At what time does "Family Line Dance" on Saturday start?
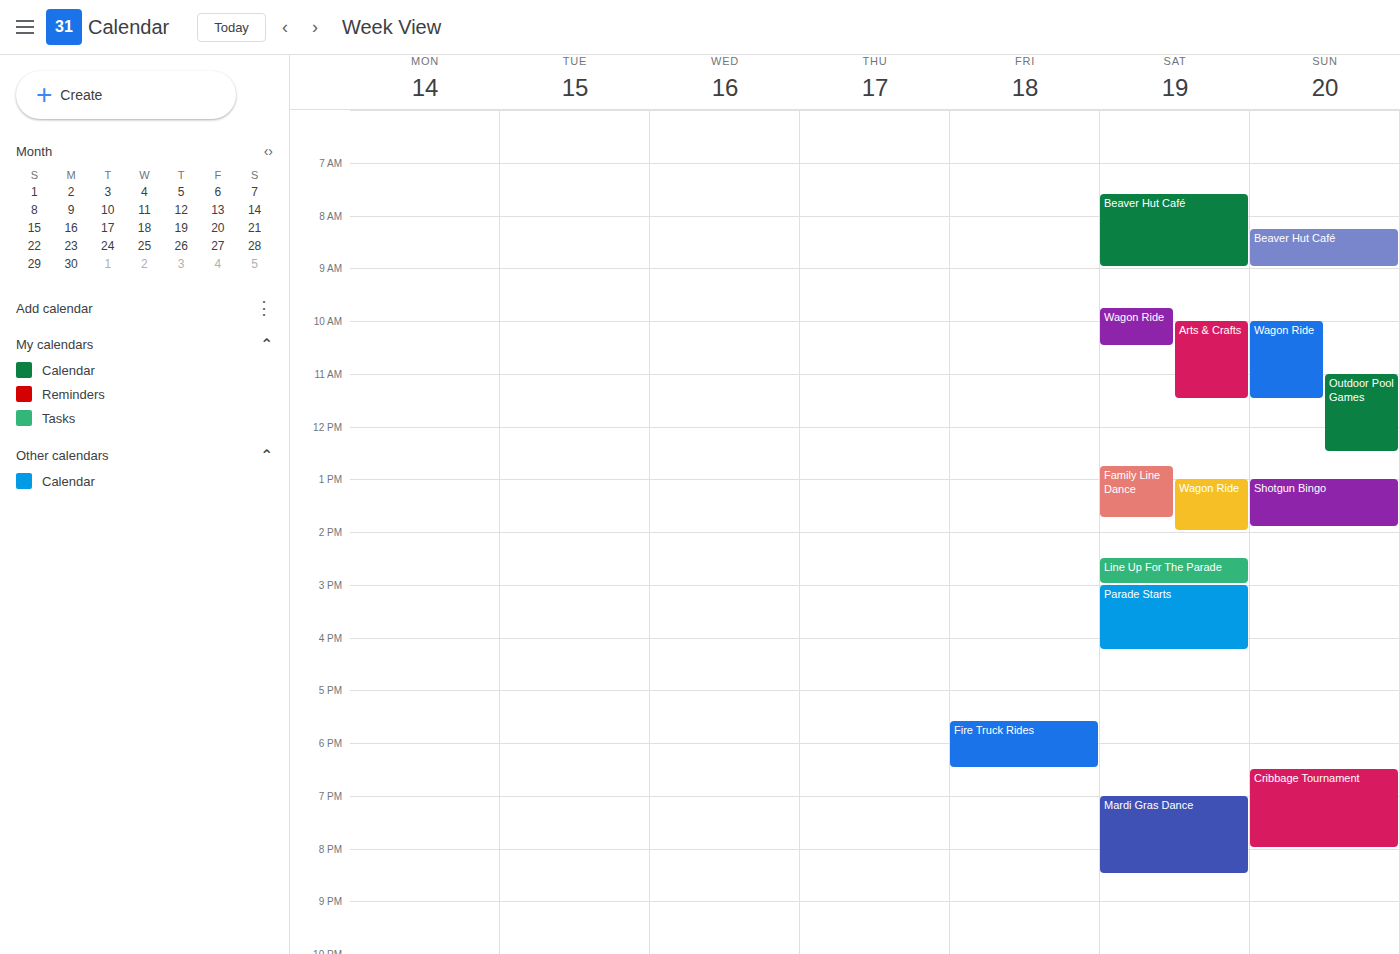
12:45 PM